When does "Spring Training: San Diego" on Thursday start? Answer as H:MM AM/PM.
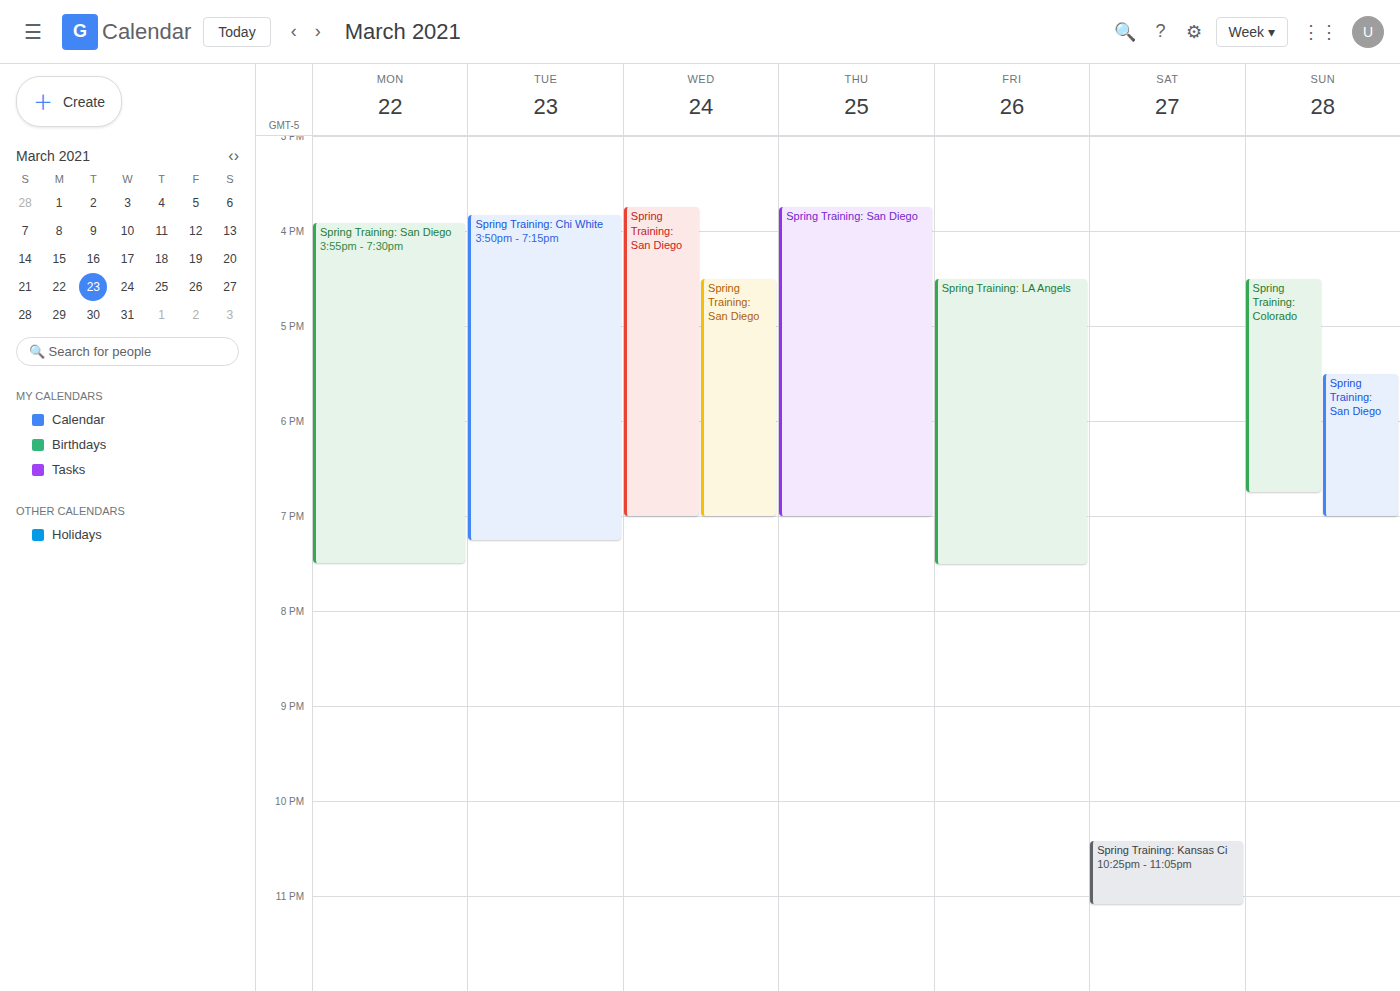
3:45 PM